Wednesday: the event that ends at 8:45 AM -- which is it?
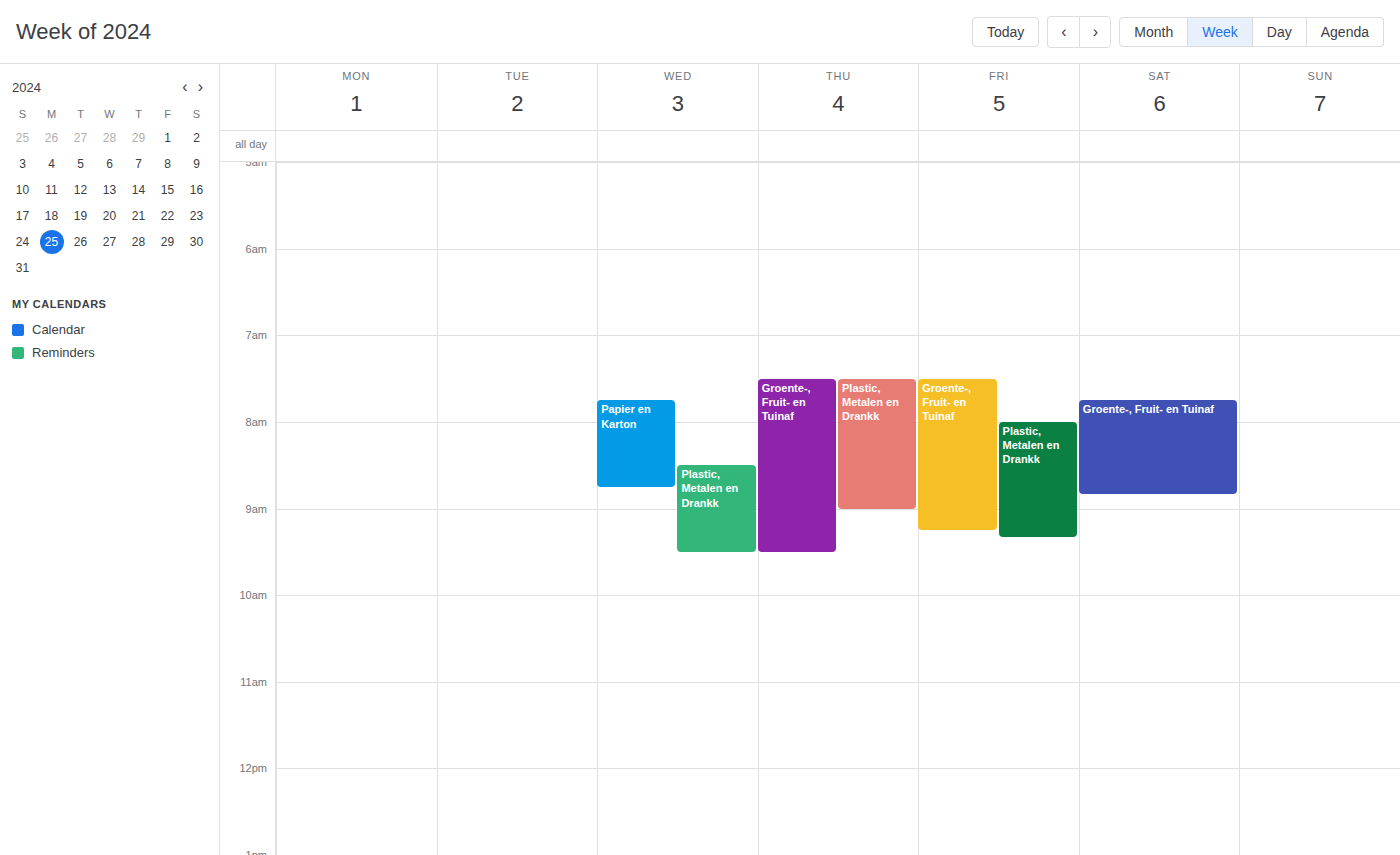
"Papier en Karton"